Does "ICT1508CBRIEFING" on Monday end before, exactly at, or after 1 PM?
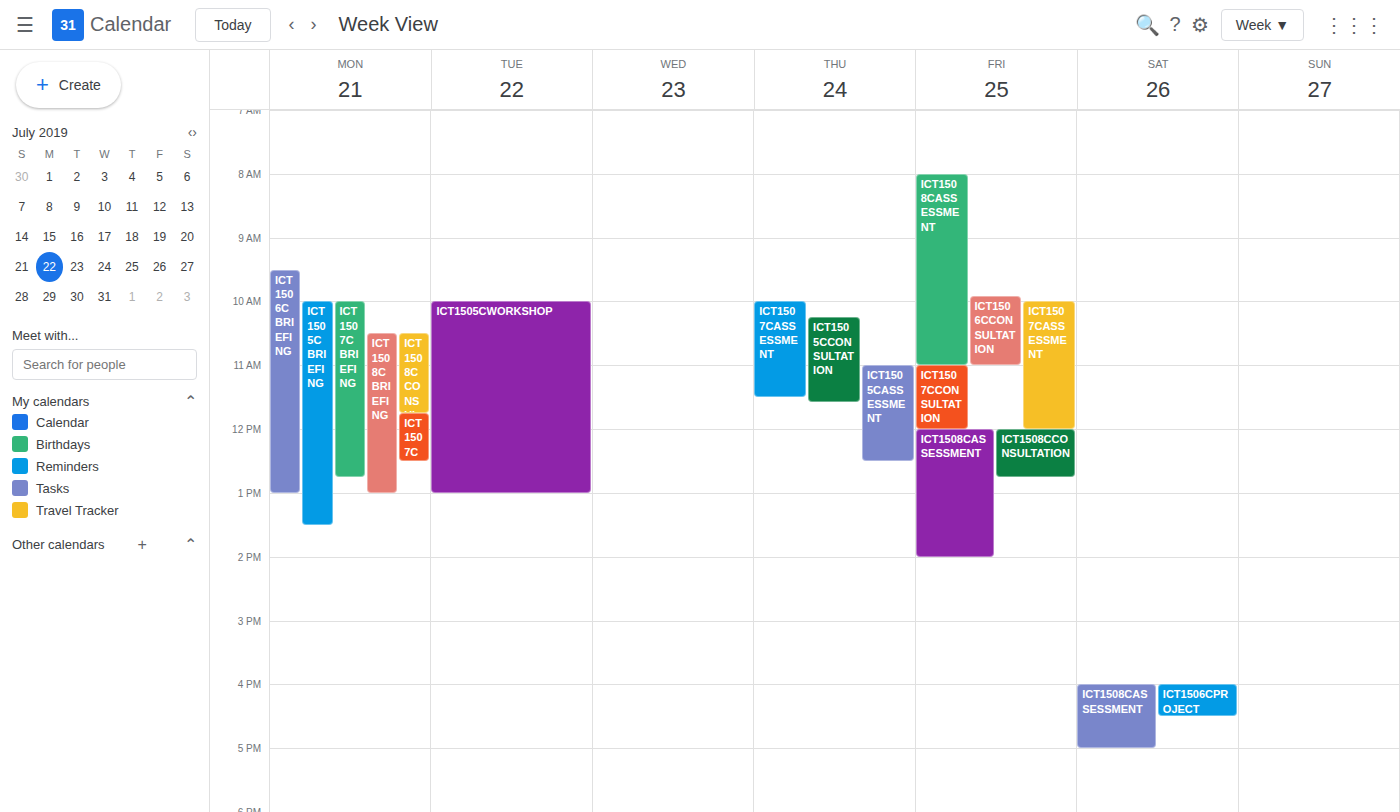
1:00 PM -- exactly at 1 PM, on the 1 PM line.